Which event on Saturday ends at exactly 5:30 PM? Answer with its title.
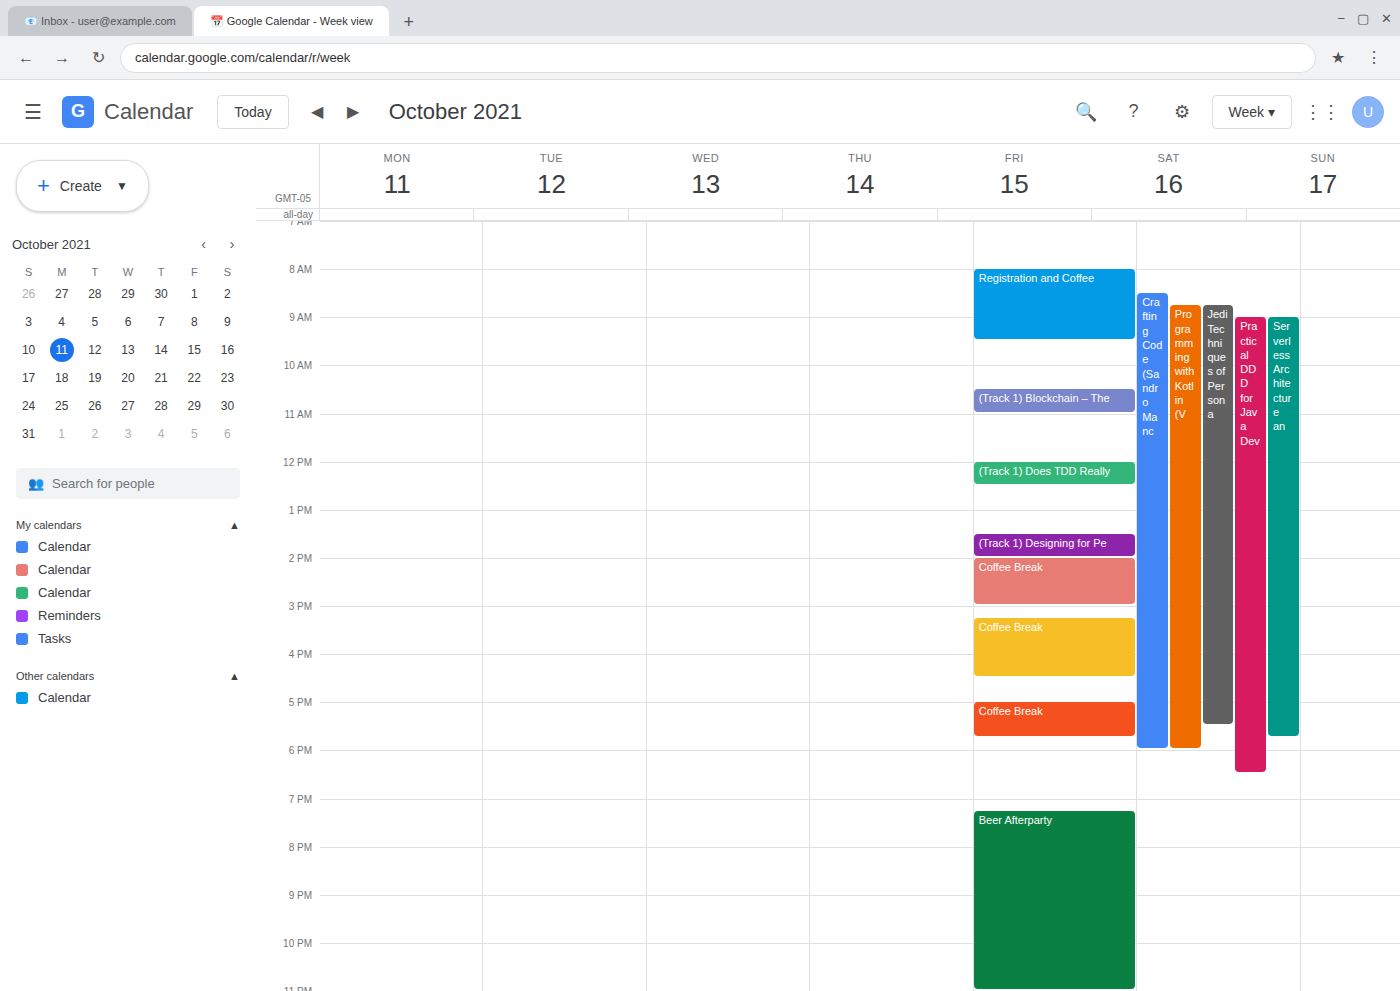
"Jedi Techniques of Persona"